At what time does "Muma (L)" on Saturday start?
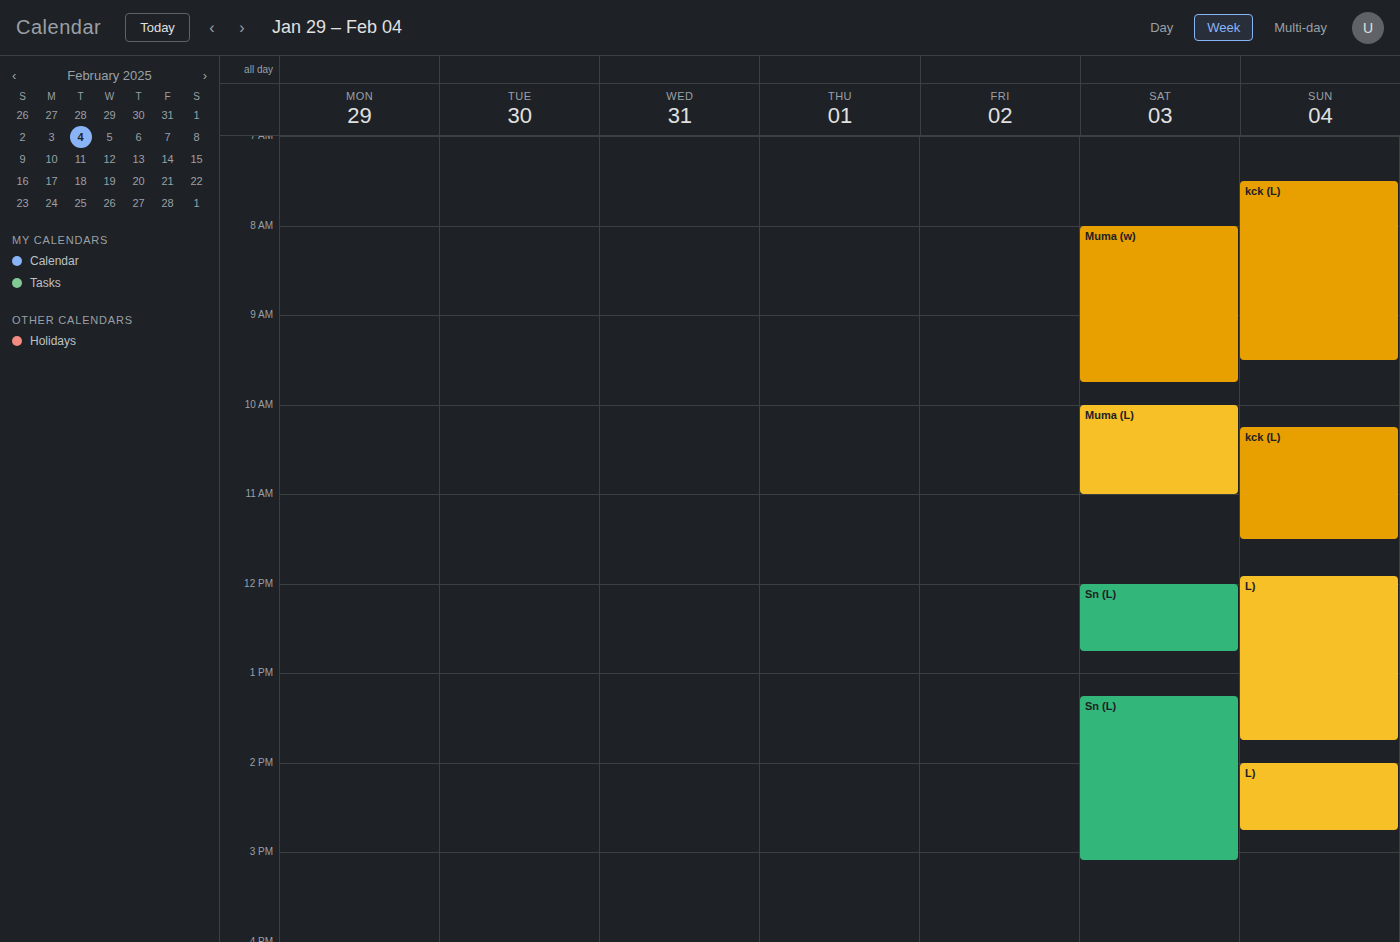
10:00